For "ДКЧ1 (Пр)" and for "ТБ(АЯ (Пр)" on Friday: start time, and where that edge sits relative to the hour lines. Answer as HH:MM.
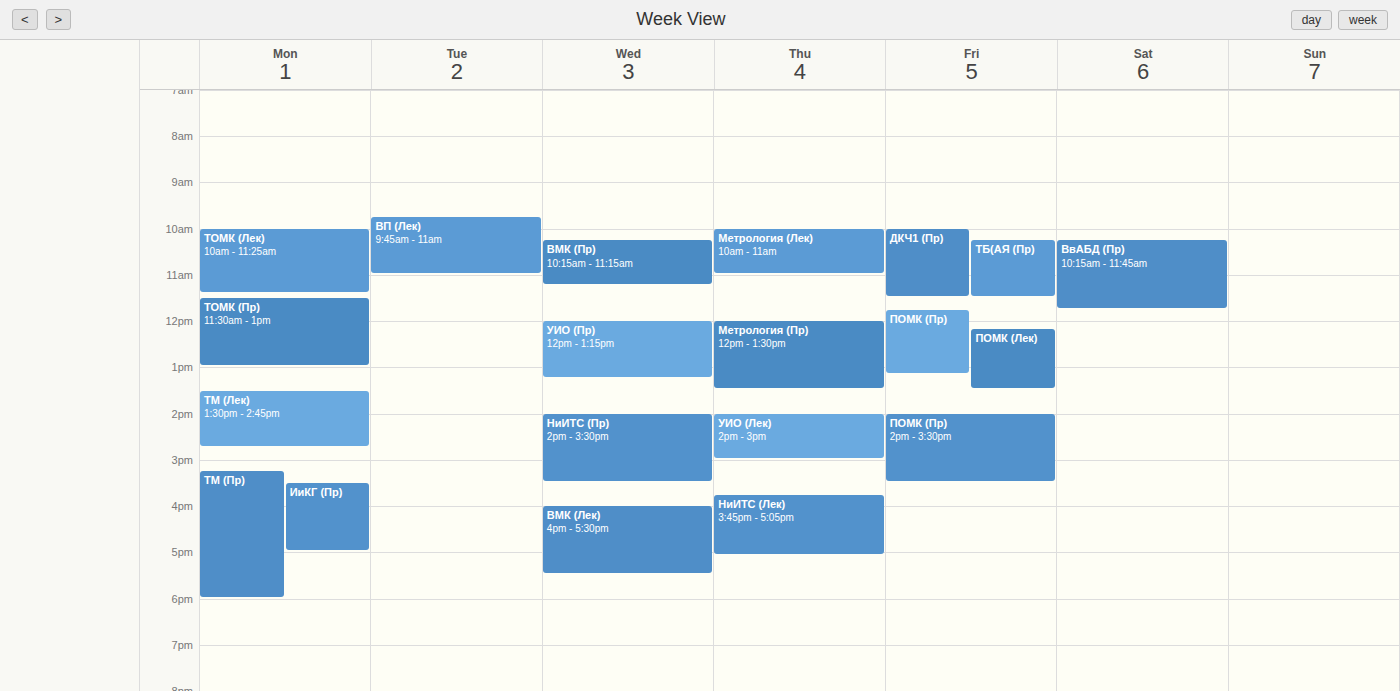
"ДКЧ1 (Пр)": 10:00, exactly on the 10:00 line. "ТБ(АЯ (Пр)": 10:15, neither: a quarter of the way from the 10:00 line to the 11:00 line.